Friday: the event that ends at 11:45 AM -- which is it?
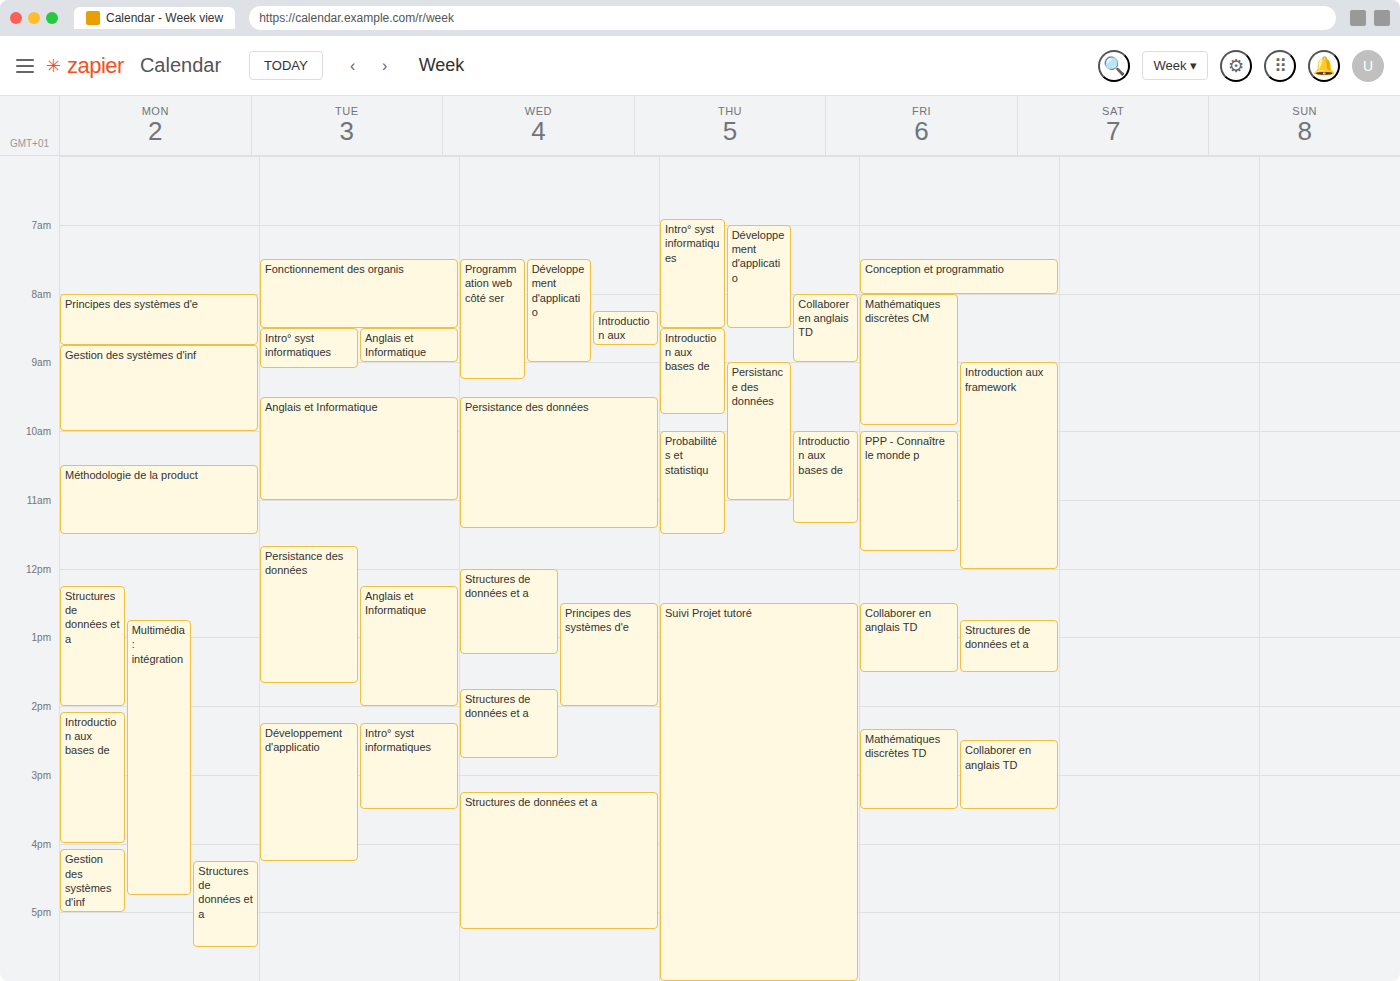
"PPP - Connaître le monde p"